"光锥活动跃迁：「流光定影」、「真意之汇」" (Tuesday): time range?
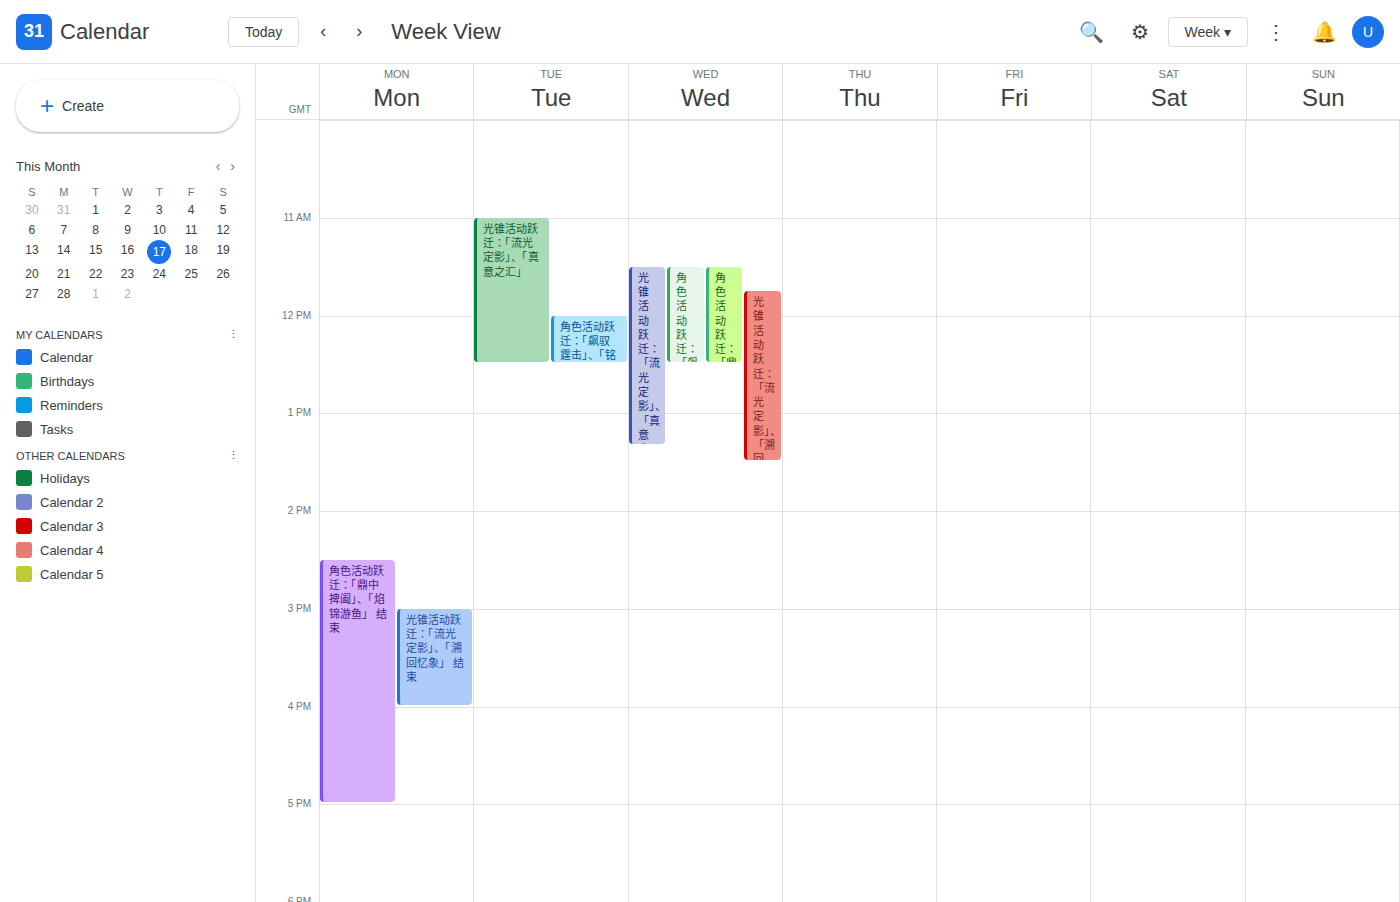
11:00 AM to 12:30 PM